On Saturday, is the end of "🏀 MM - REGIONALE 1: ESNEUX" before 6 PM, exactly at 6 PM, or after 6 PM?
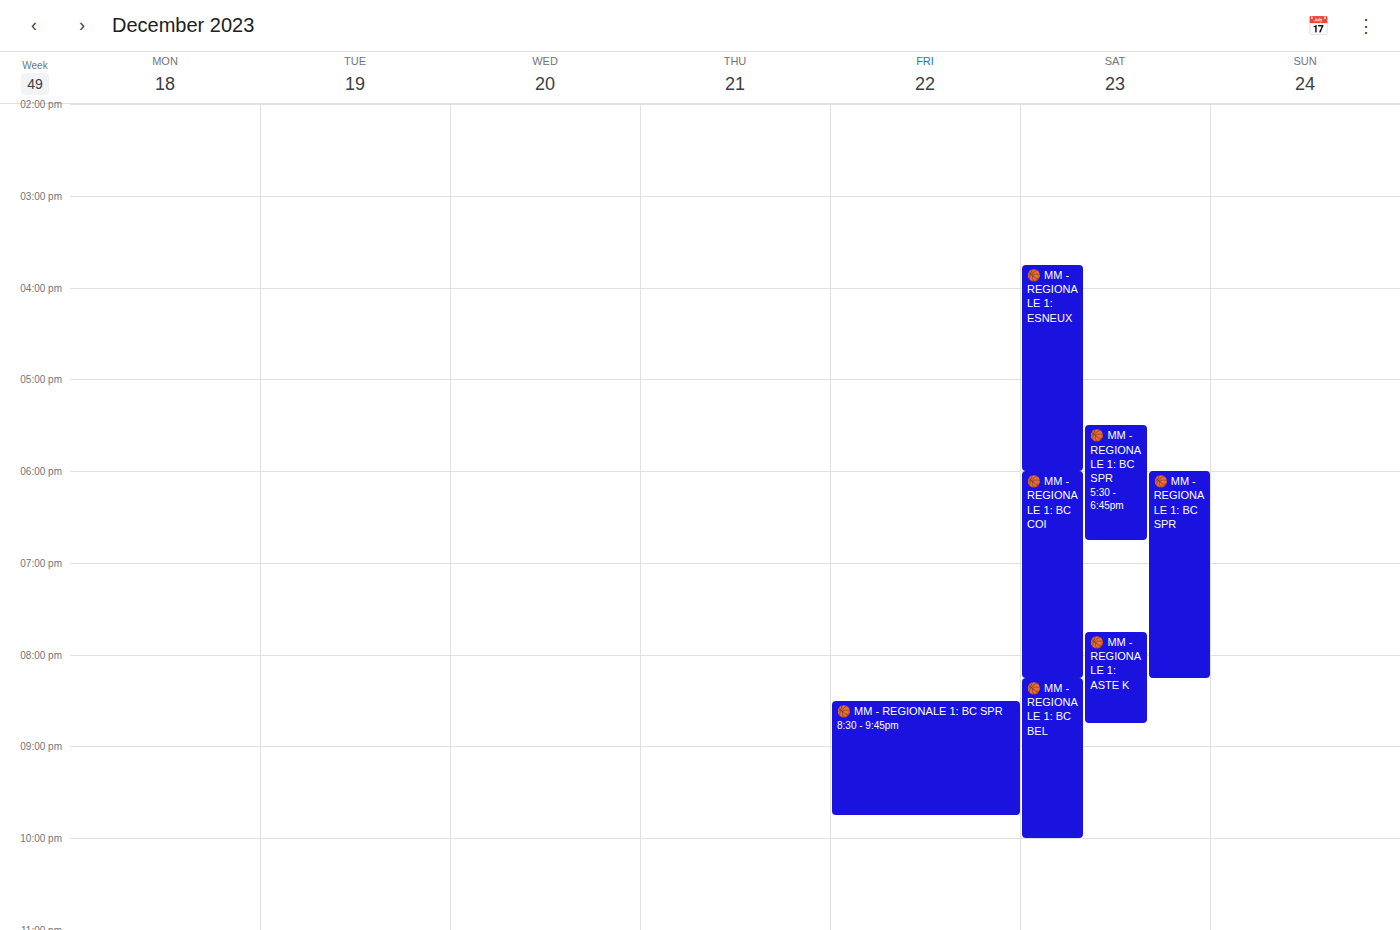
6:00 PM -- exactly at 6 PM, on the 6 PM line.